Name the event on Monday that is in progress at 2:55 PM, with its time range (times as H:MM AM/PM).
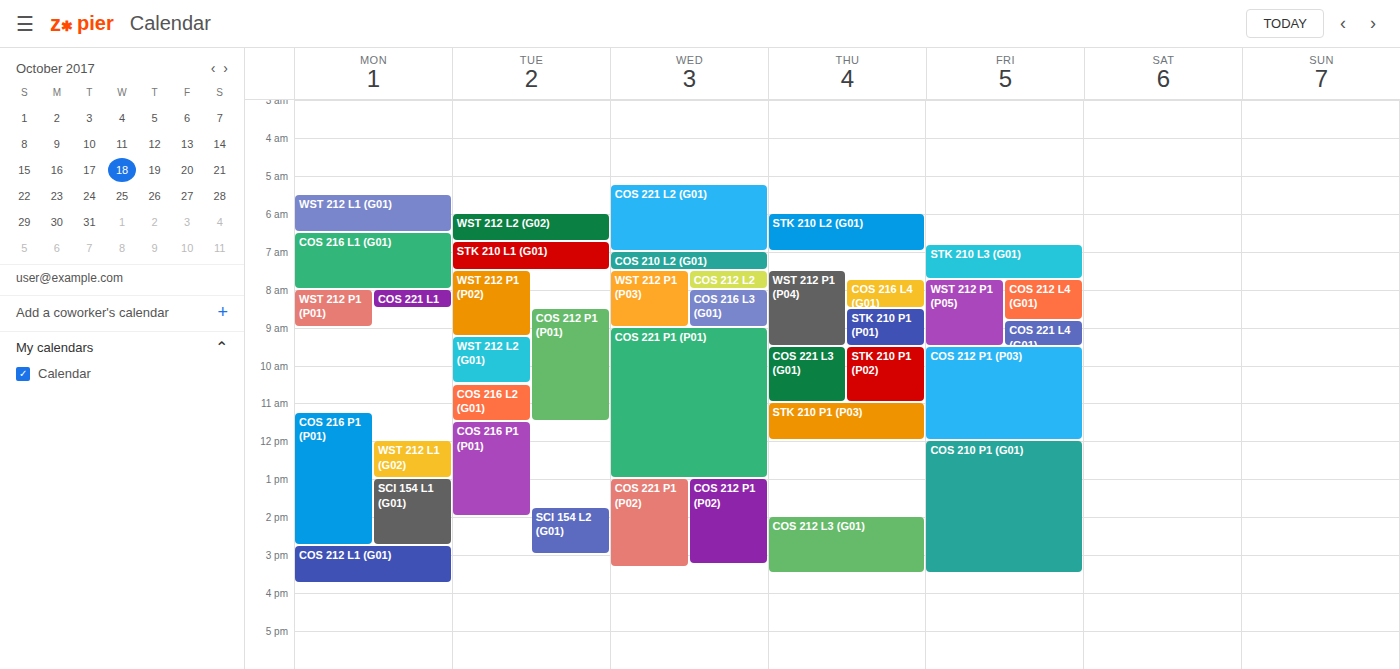
"COS 212 L1 (G01)", 2:45 PM to 3:45 PM